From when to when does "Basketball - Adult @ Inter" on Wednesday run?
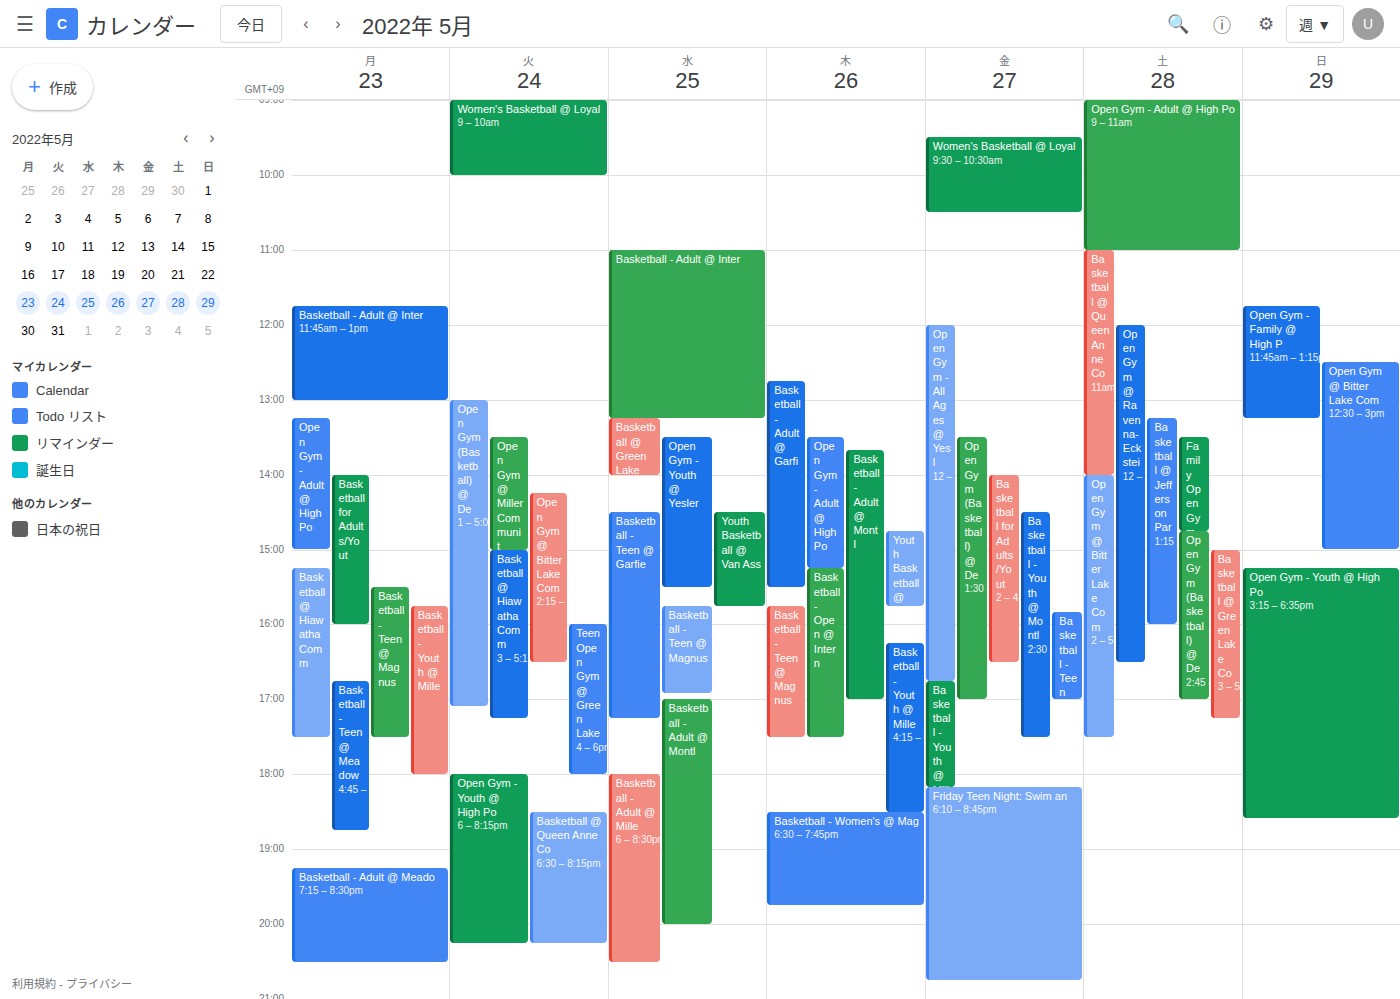
11:00 AM to 1:15 PM